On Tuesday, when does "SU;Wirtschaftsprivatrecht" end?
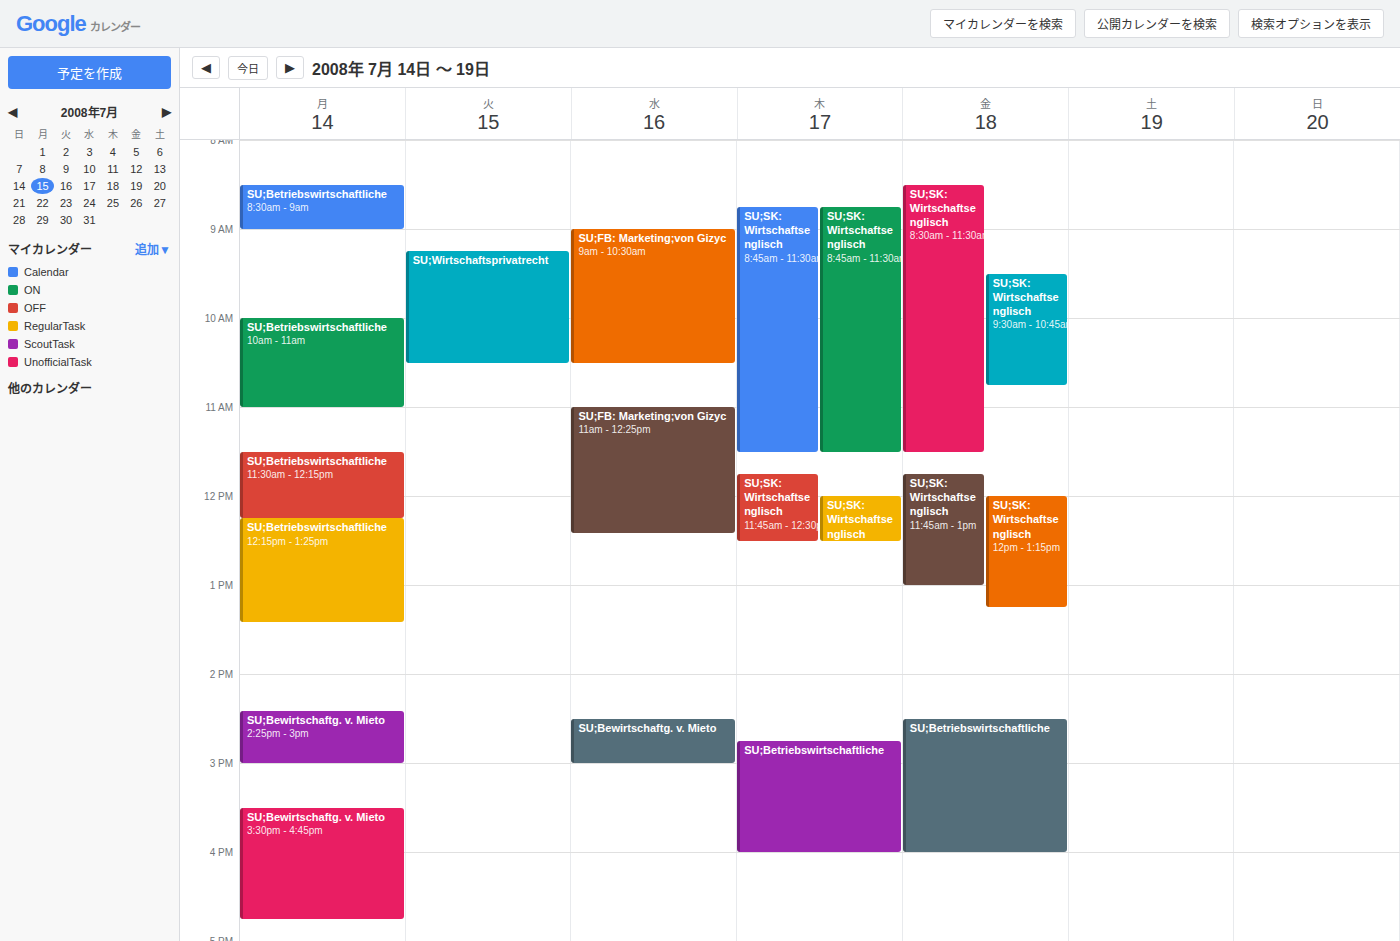
10:30 AM